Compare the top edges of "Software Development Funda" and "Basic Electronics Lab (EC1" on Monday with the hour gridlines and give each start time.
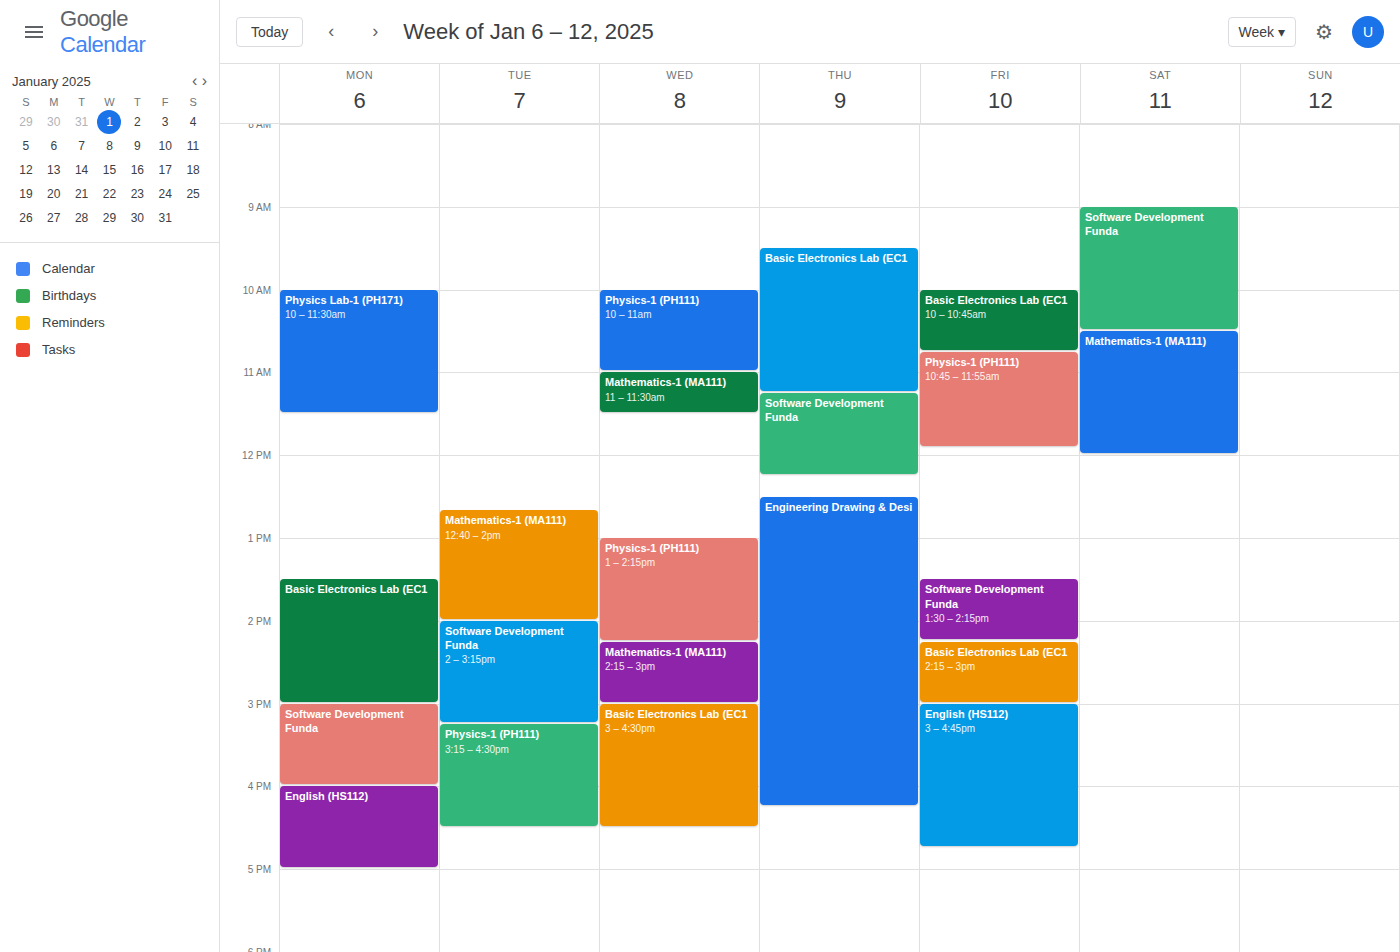
"Software Development Funda": 15:00, exactly on the 15:00 line. "Basic Electronics Lab (EC1": 13:30, halfway between the 13:00 and 14:00 lines.